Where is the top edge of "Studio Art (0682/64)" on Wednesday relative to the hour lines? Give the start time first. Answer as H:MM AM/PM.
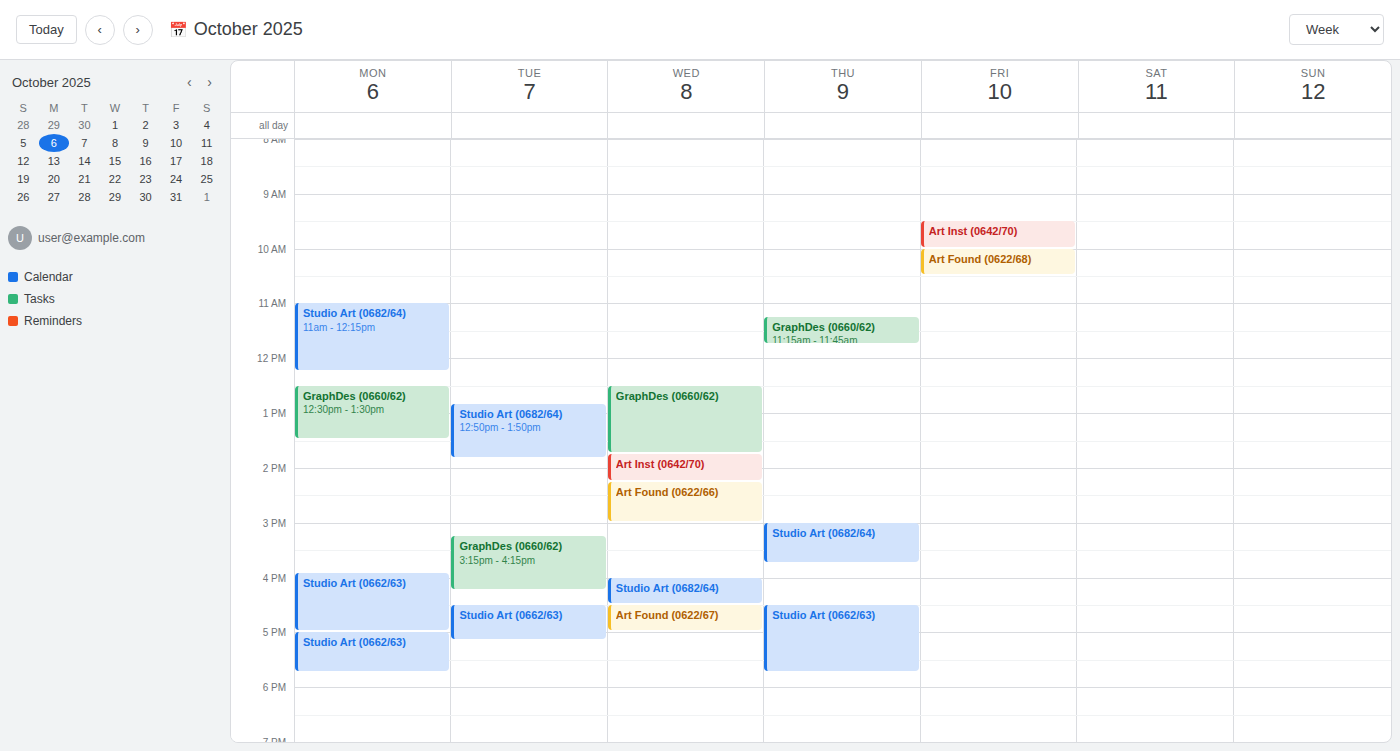
4:00 PM -- exactly on the 4 PM line.